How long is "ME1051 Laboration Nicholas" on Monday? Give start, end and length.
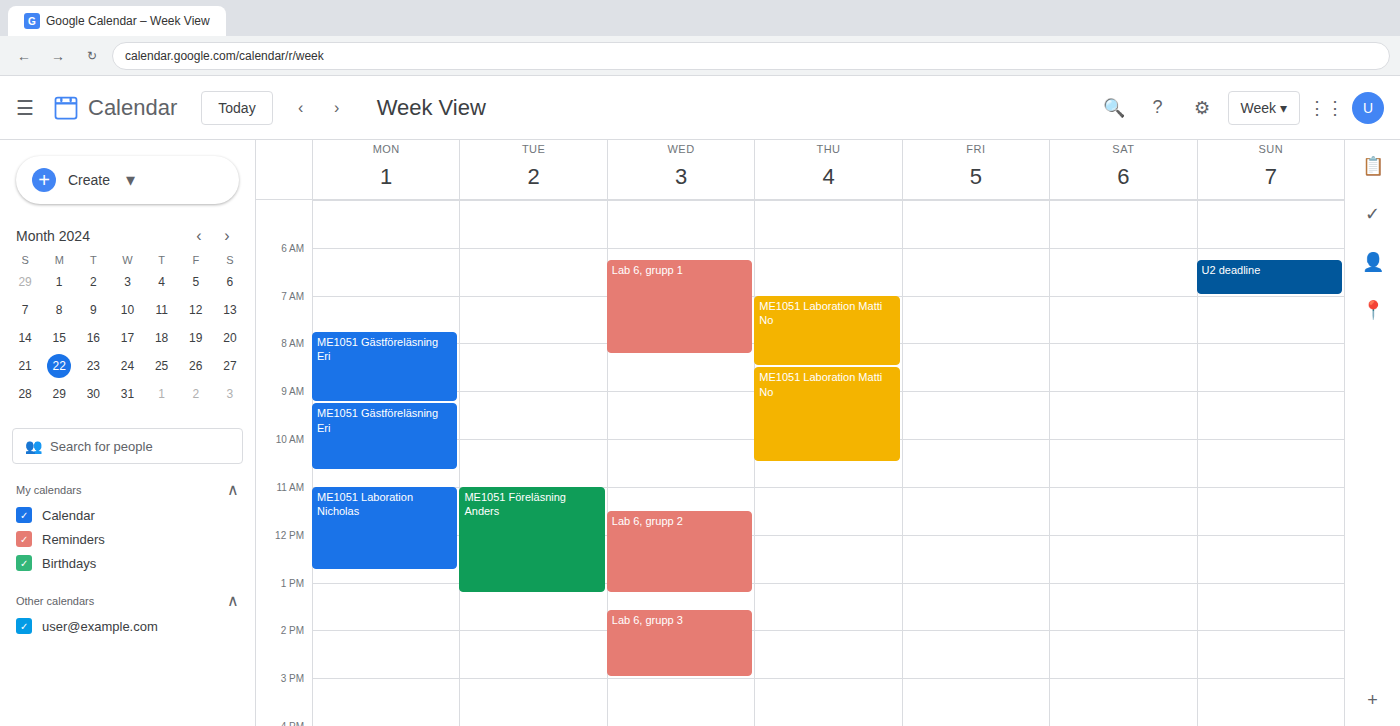
11:00 AM to 12:45 PM, 1 hour 45 minutes